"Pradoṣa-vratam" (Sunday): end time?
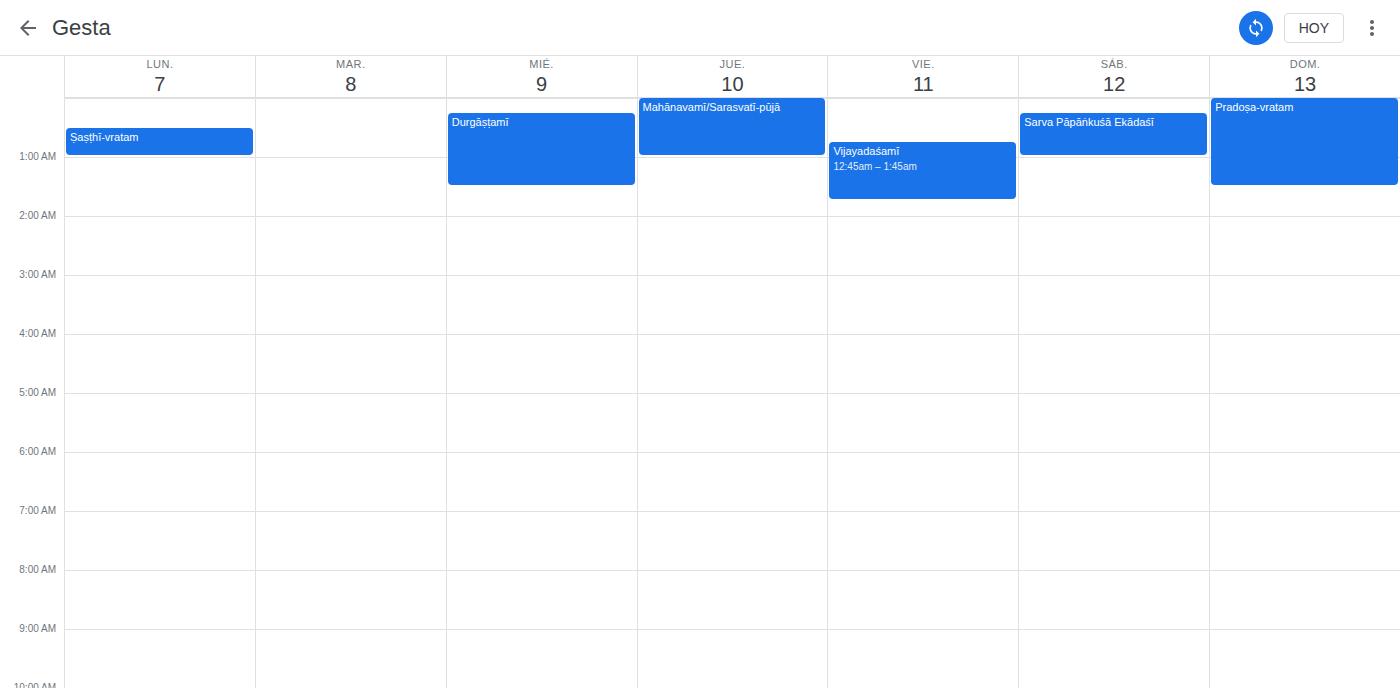
1:30 AM